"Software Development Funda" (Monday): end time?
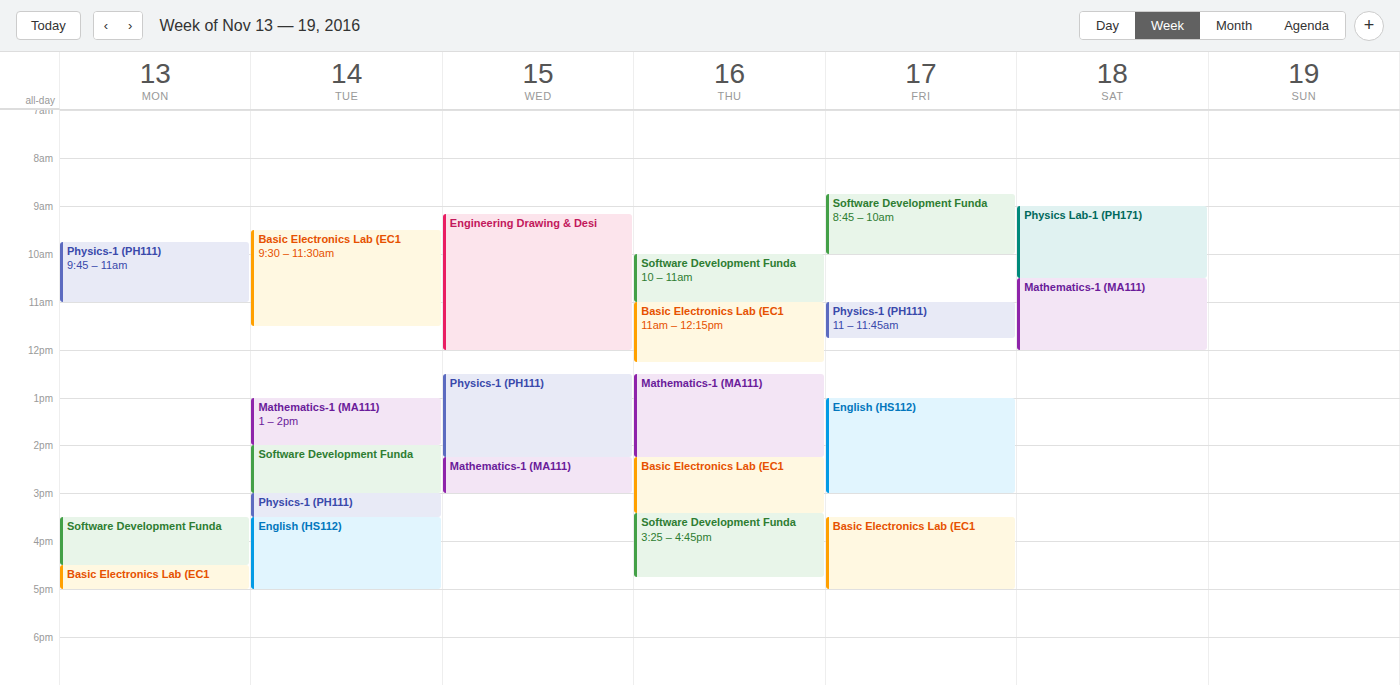
4:30 PM